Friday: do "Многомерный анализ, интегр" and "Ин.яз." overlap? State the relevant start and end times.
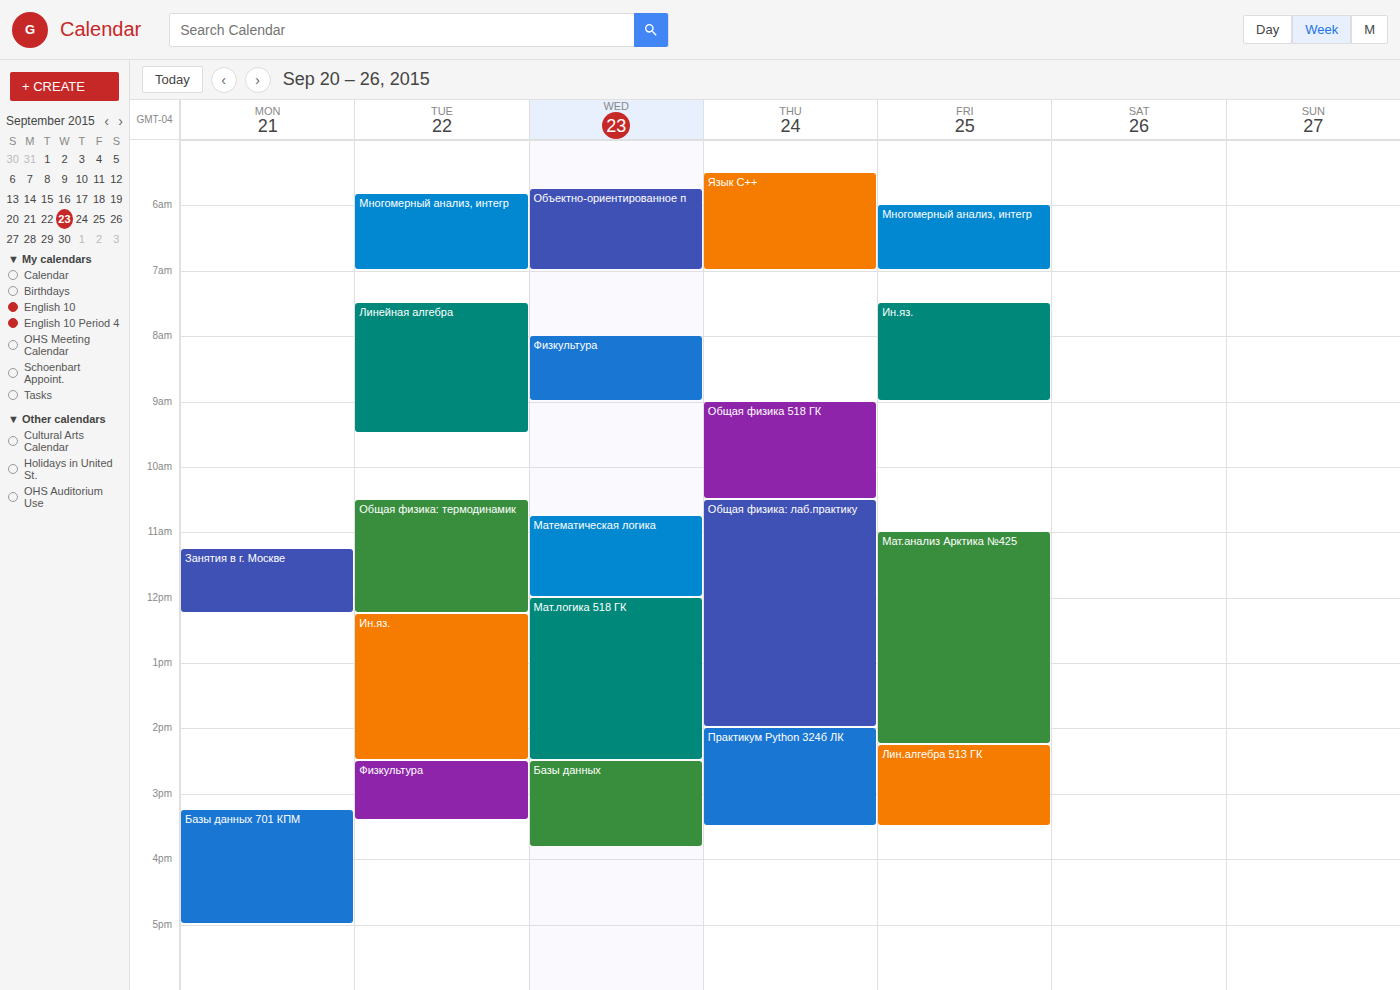
"Многомерный анализ, интегр" ends at 7:00 AM and "Ин.яз." starts at 7:30 AM -- no overlap.